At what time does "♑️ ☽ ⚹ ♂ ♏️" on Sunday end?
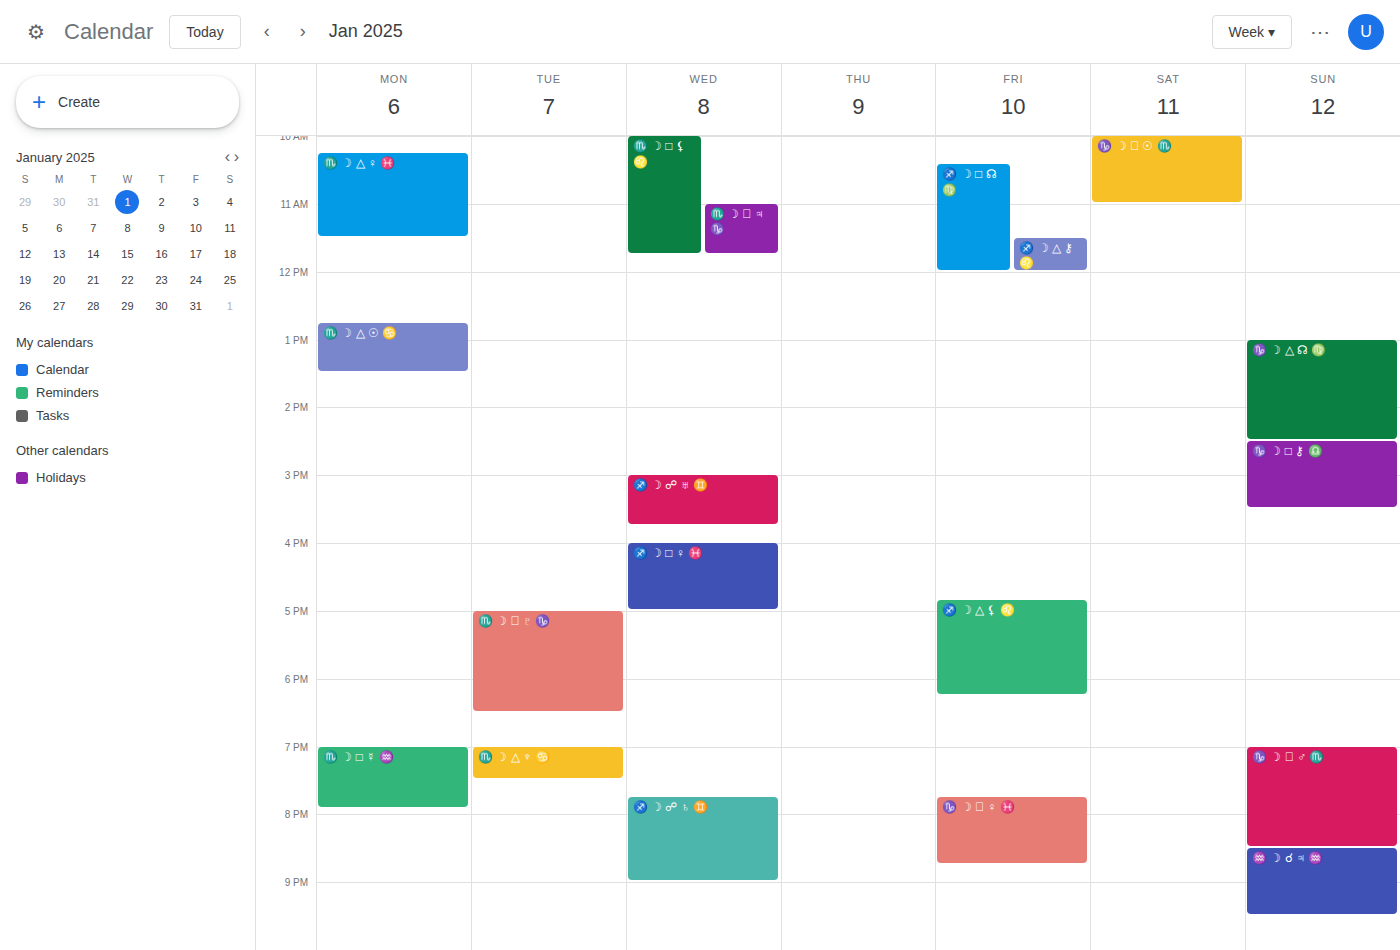
8:30 PM